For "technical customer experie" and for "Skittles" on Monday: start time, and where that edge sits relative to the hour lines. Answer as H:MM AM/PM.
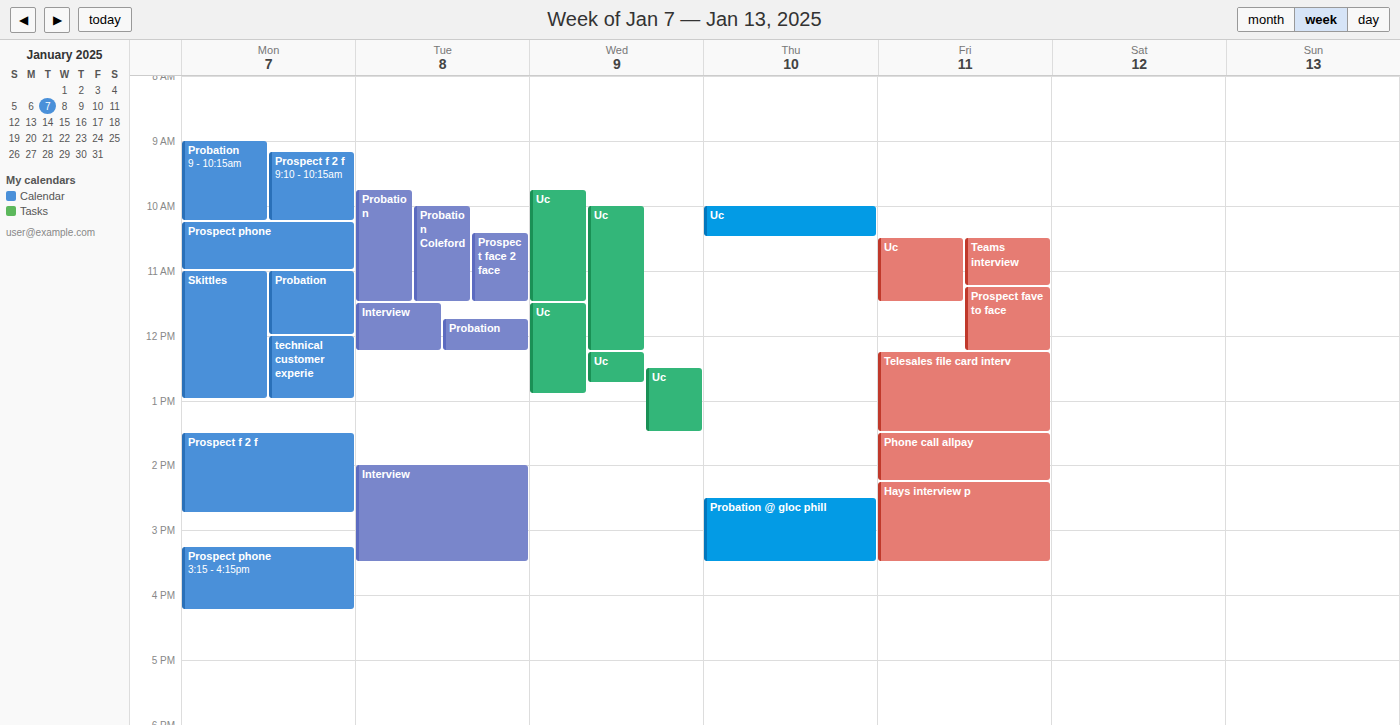
"technical customer experie": 12:00 PM, exactly on the 12 PM line. "Skittles": 11:00 AM, exactly on the 11 AM line.